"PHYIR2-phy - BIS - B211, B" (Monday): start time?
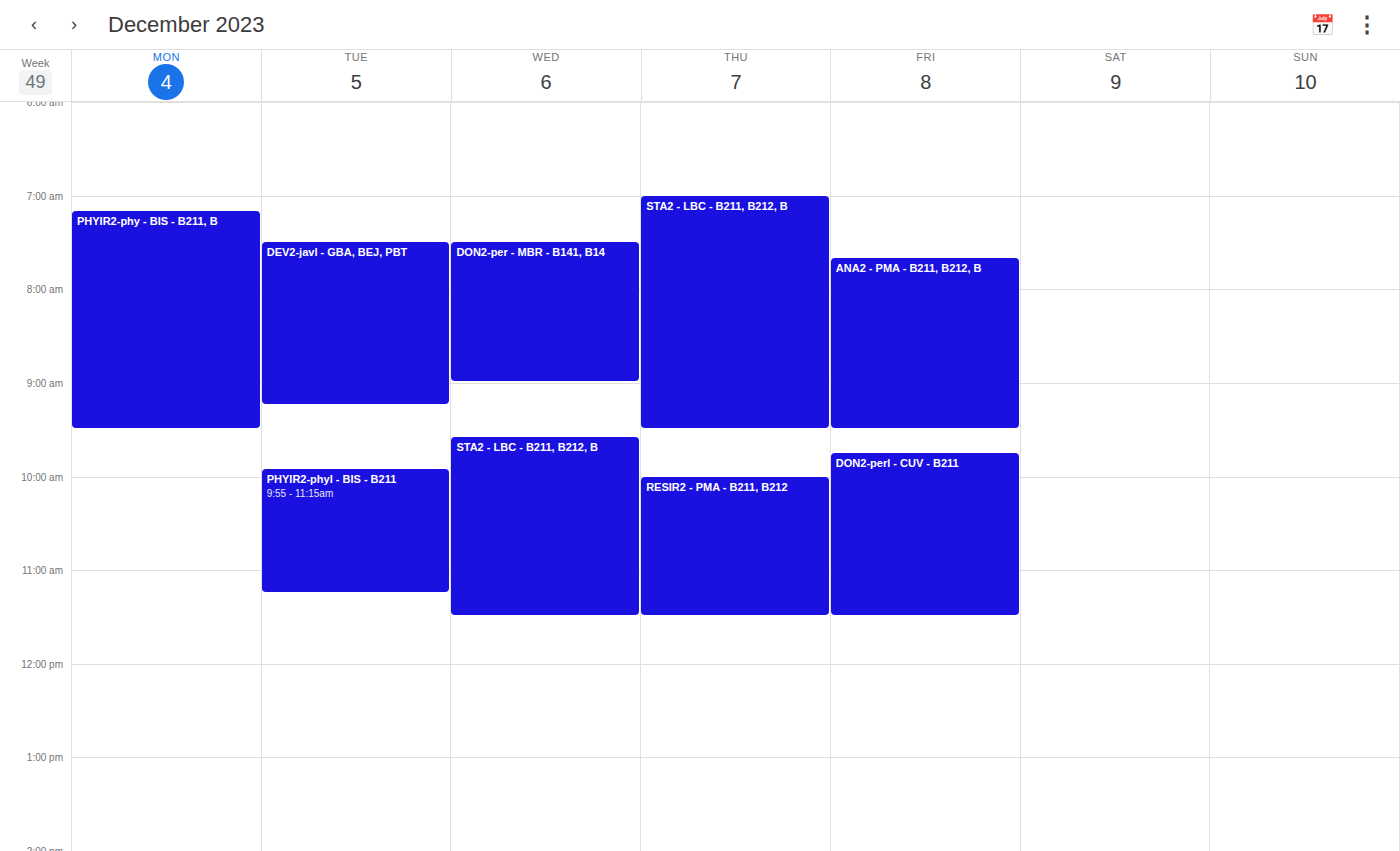
7:10 AM